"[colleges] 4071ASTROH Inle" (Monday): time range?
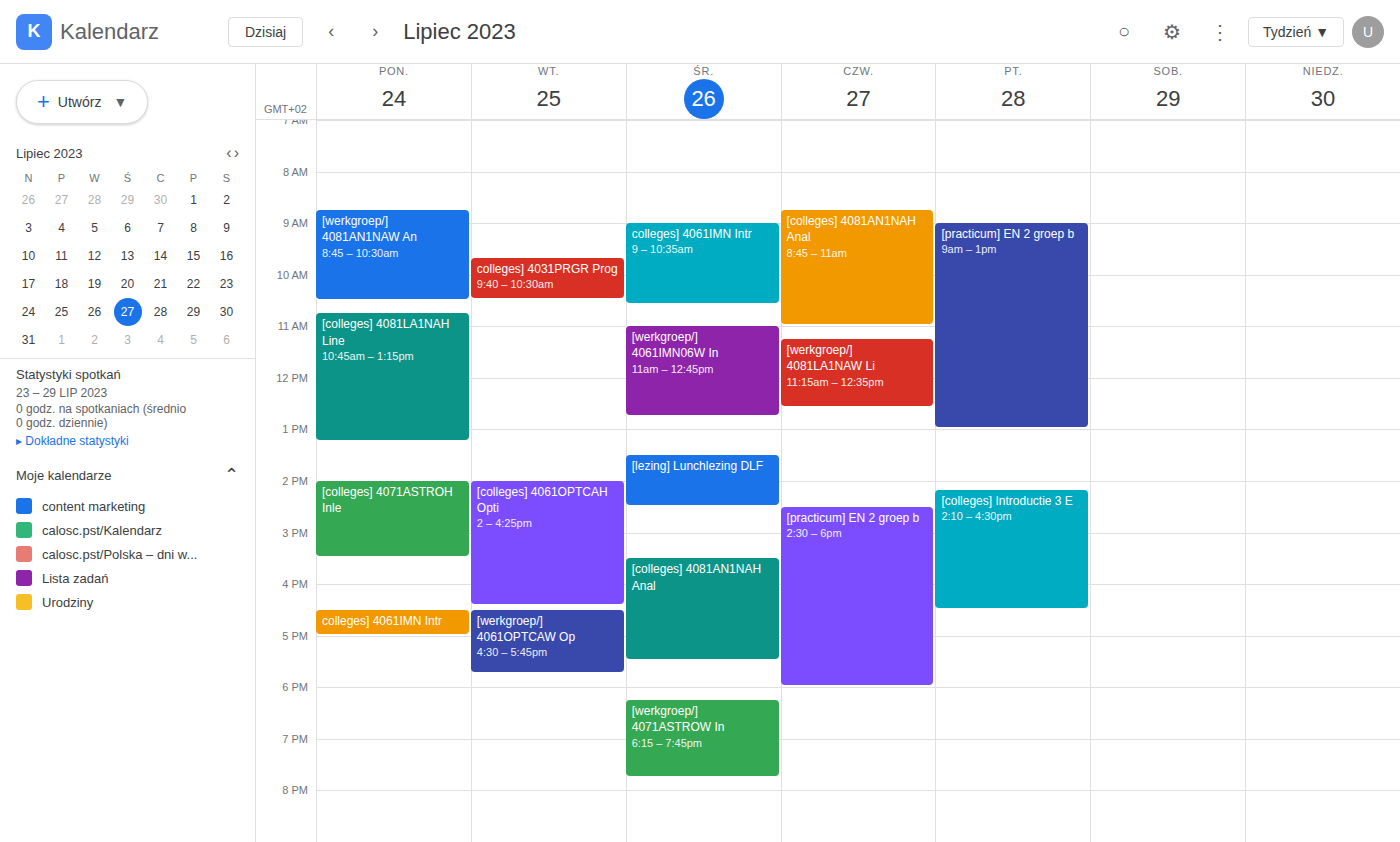
14:00 to 15:30